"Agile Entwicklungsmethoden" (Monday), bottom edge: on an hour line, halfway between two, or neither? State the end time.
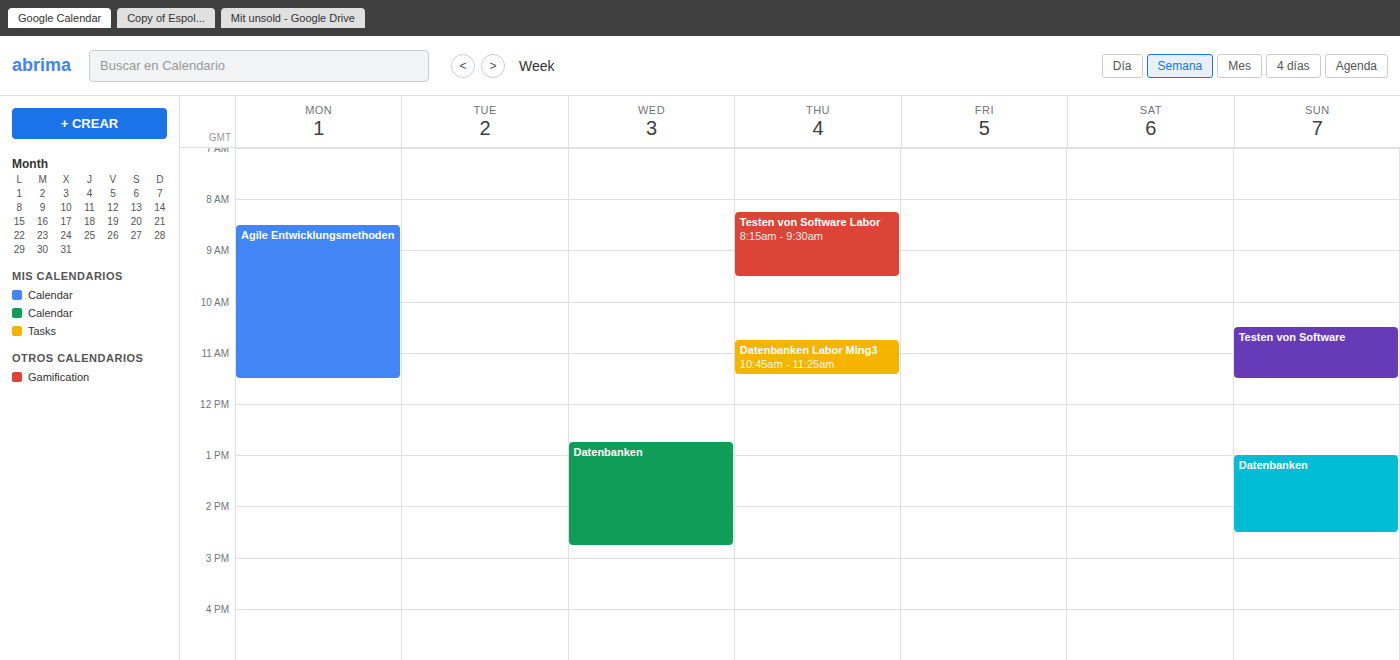
11:30 AM -- halfway between the 11 AM and 12 PM lines.